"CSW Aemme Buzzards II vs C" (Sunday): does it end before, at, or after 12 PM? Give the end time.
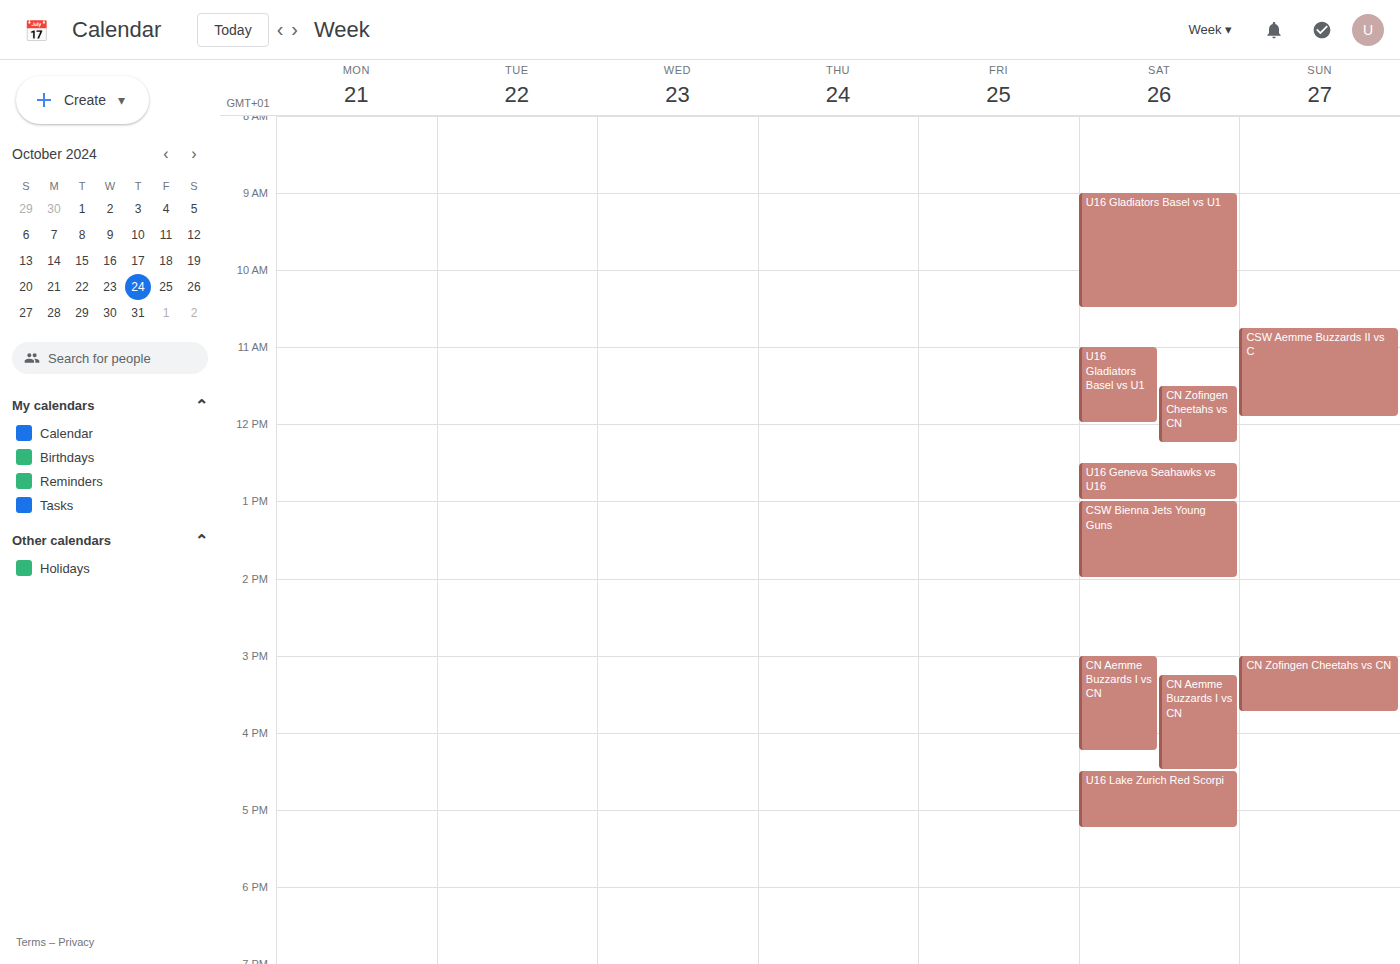
11:55 AM -- before 12 PM, 5 minutes above the 12 PM line.